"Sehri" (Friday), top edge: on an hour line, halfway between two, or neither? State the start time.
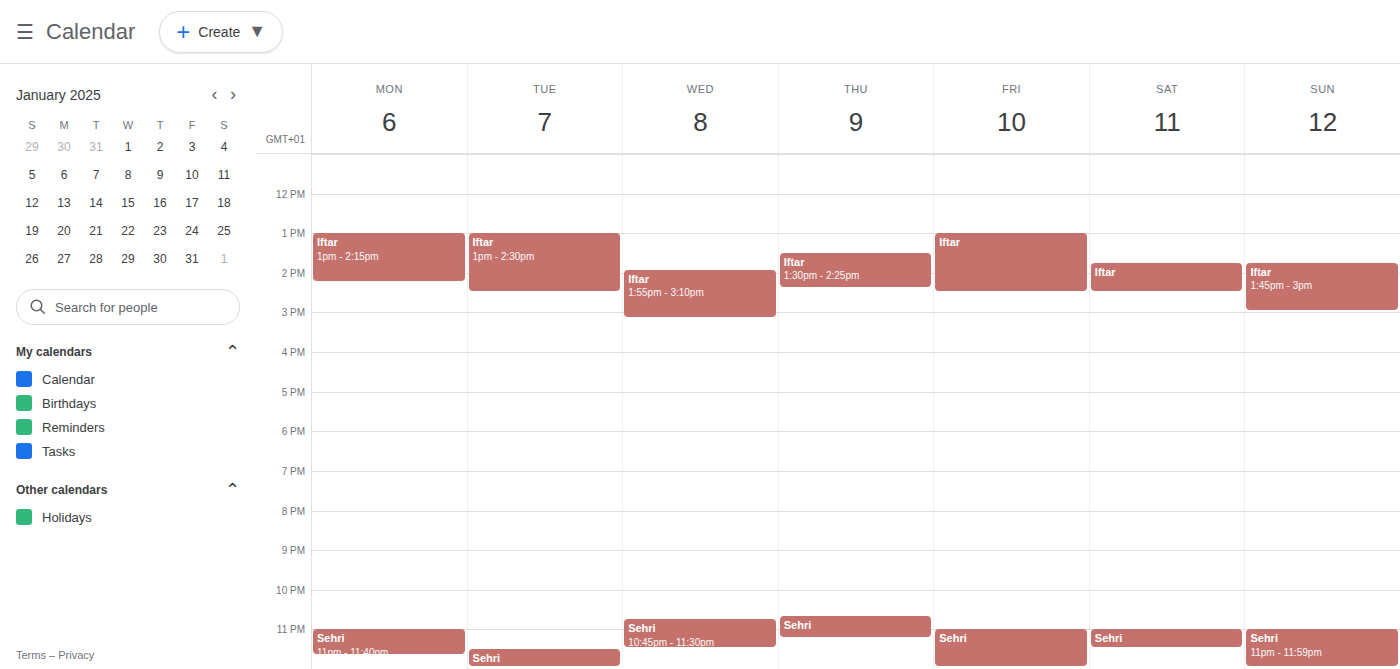
11:00 PM -- exactly on the 11 PM line.